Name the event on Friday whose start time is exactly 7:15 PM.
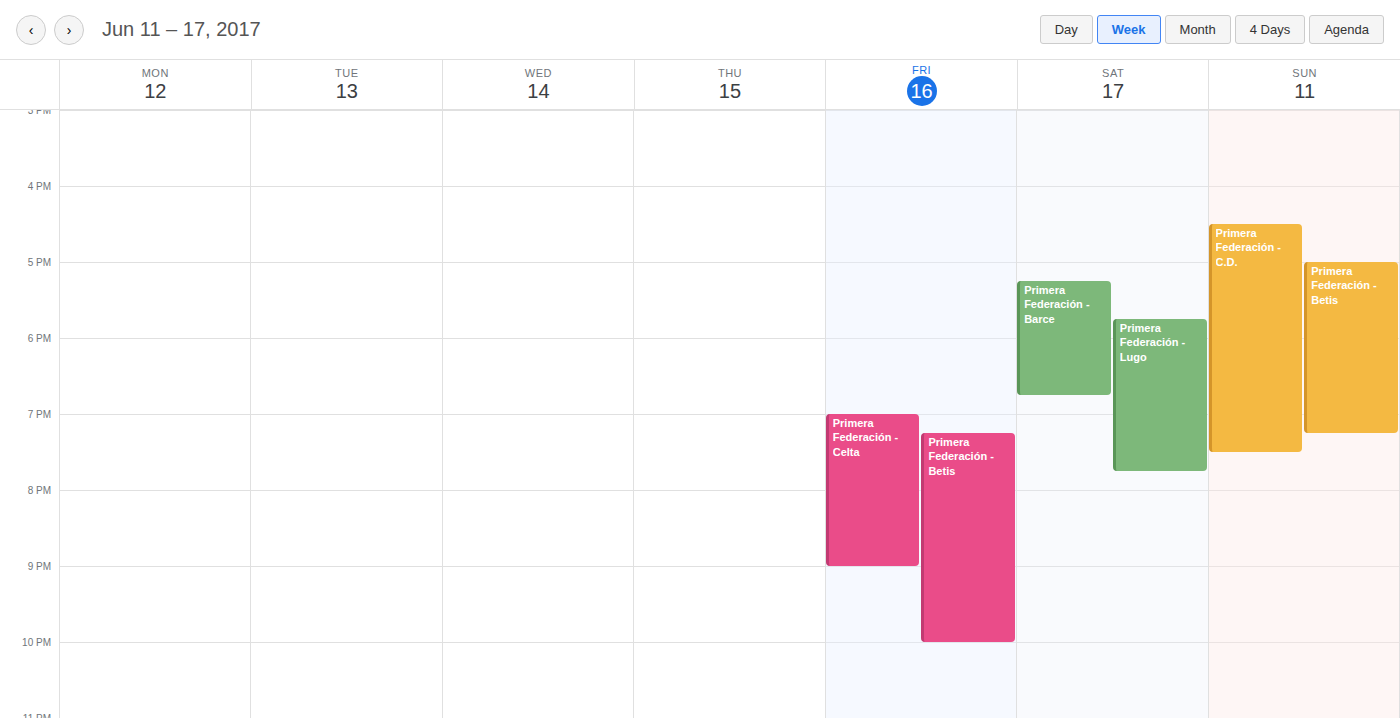
"Primera Federación - Betis"